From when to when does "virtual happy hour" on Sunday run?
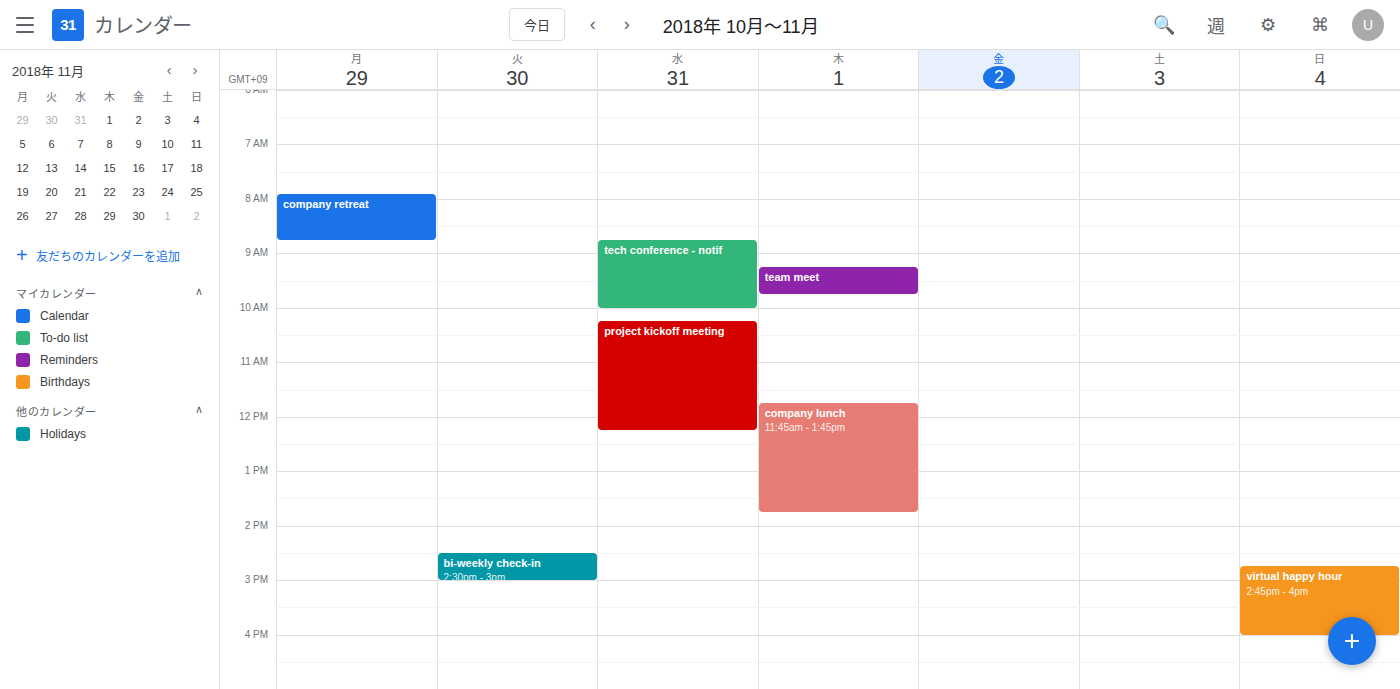
2:45 PM to 4:00 PM